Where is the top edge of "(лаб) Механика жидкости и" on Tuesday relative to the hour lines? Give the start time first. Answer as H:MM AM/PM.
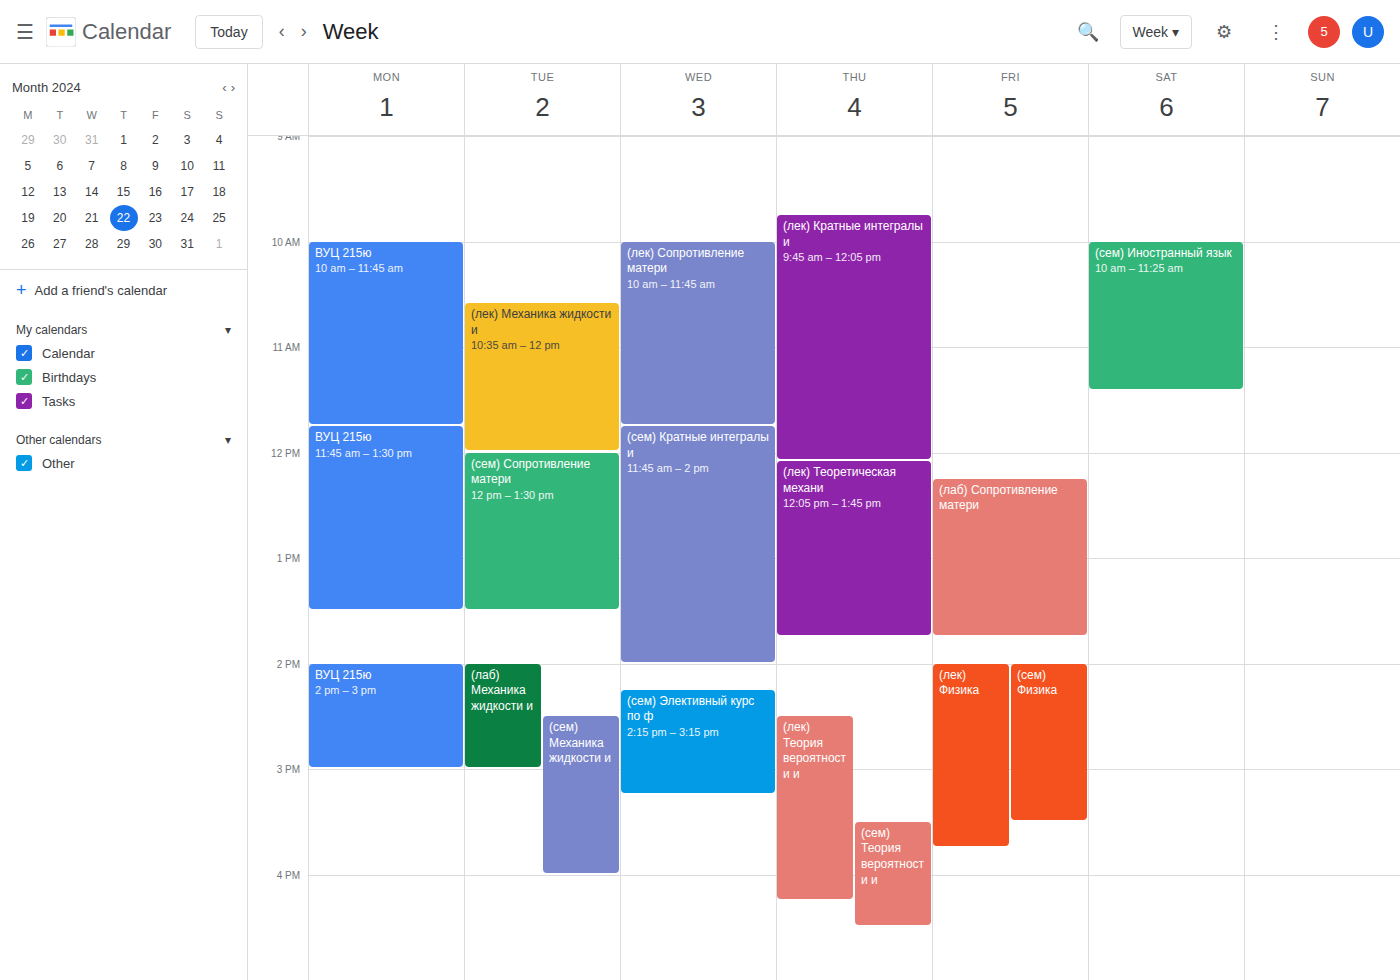
2:00 PM -- exactly on the 2 PM line.